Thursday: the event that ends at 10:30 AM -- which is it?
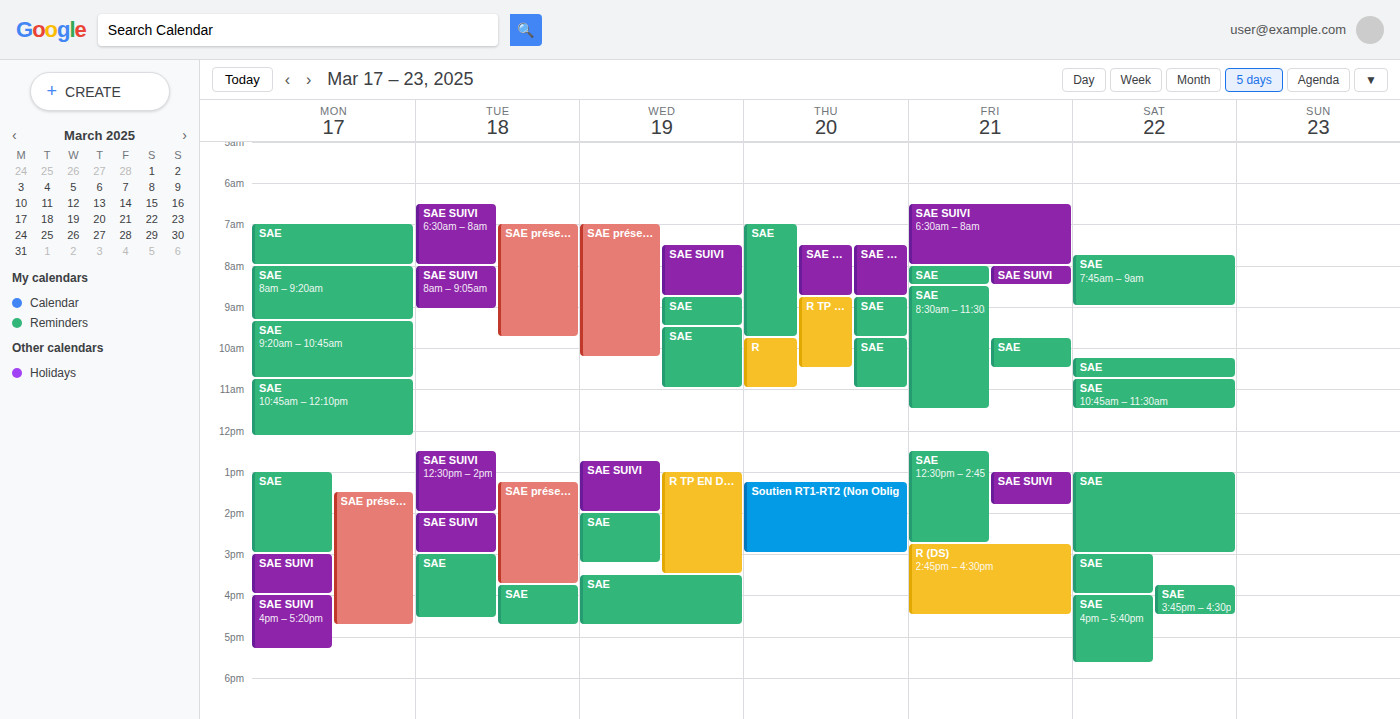
"R TP EN DERNIER"